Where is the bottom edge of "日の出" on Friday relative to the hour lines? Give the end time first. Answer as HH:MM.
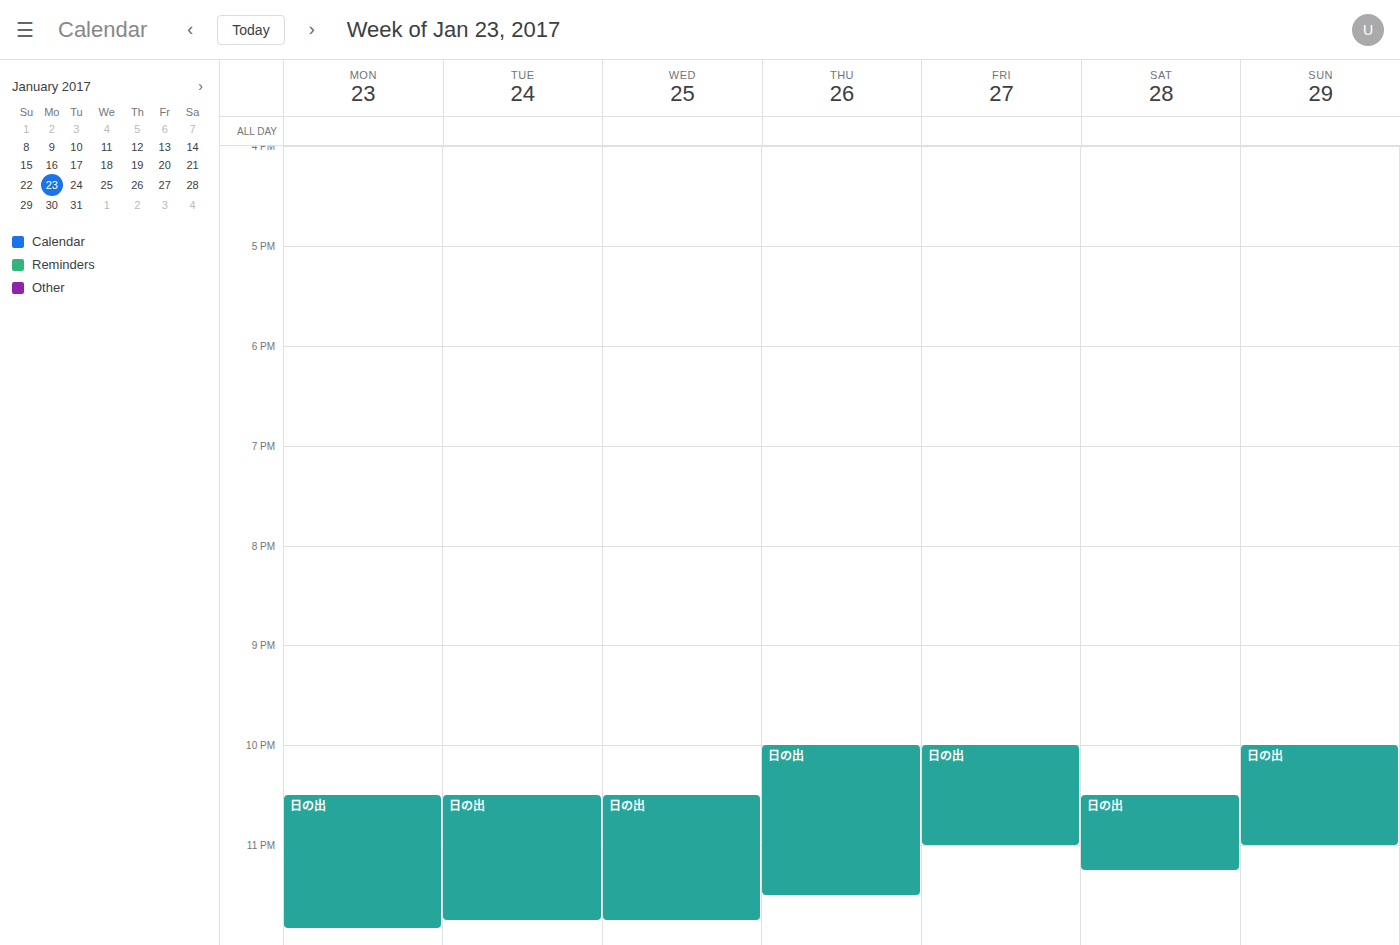
23:00 -- exactly on the 23:00 line.